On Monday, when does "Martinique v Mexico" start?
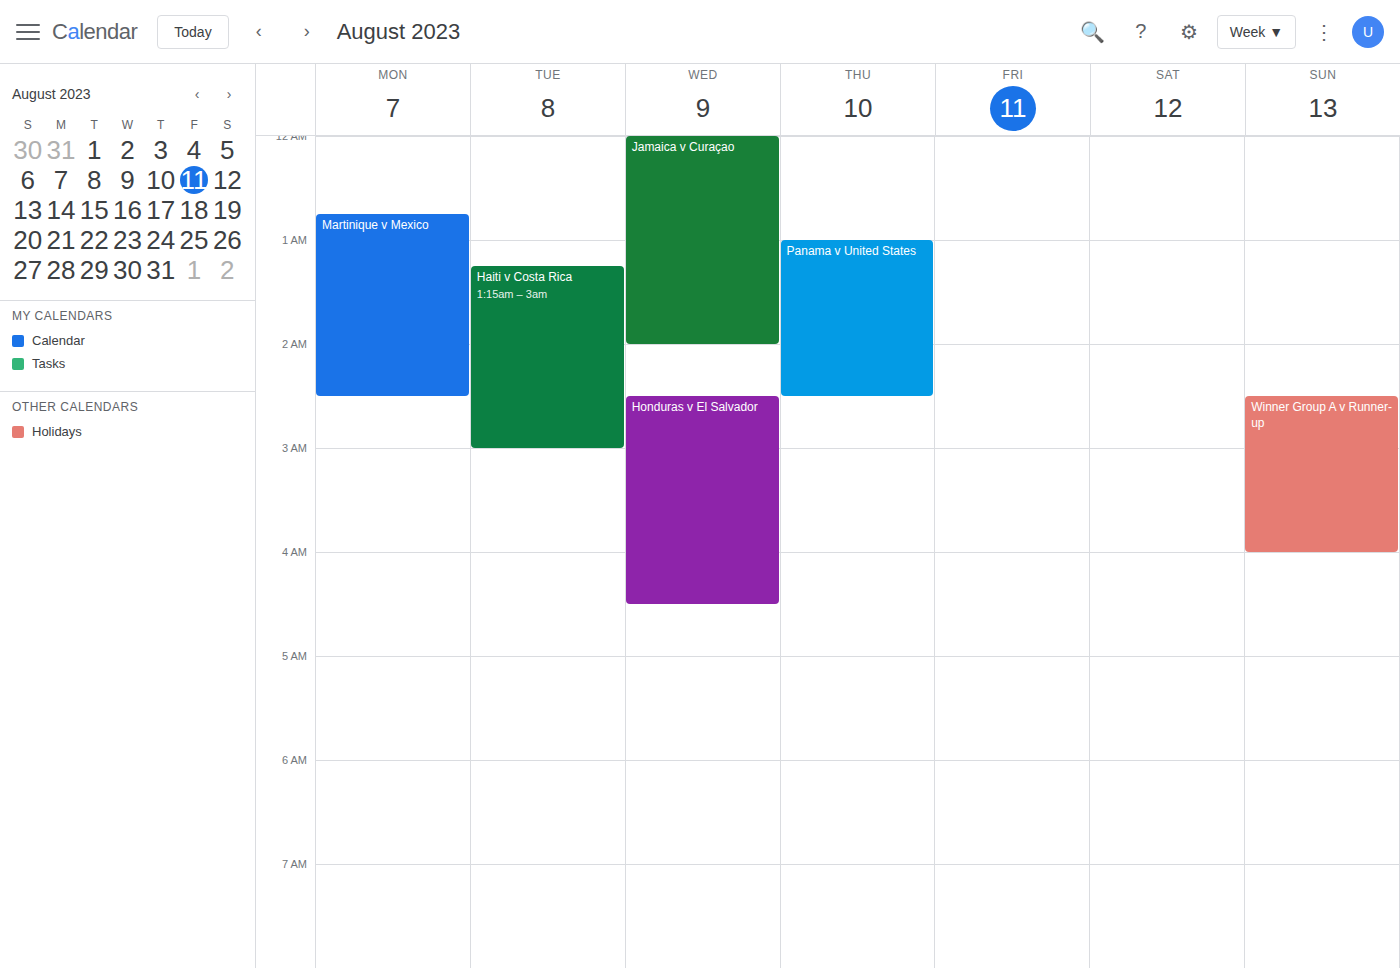
12:45 AM